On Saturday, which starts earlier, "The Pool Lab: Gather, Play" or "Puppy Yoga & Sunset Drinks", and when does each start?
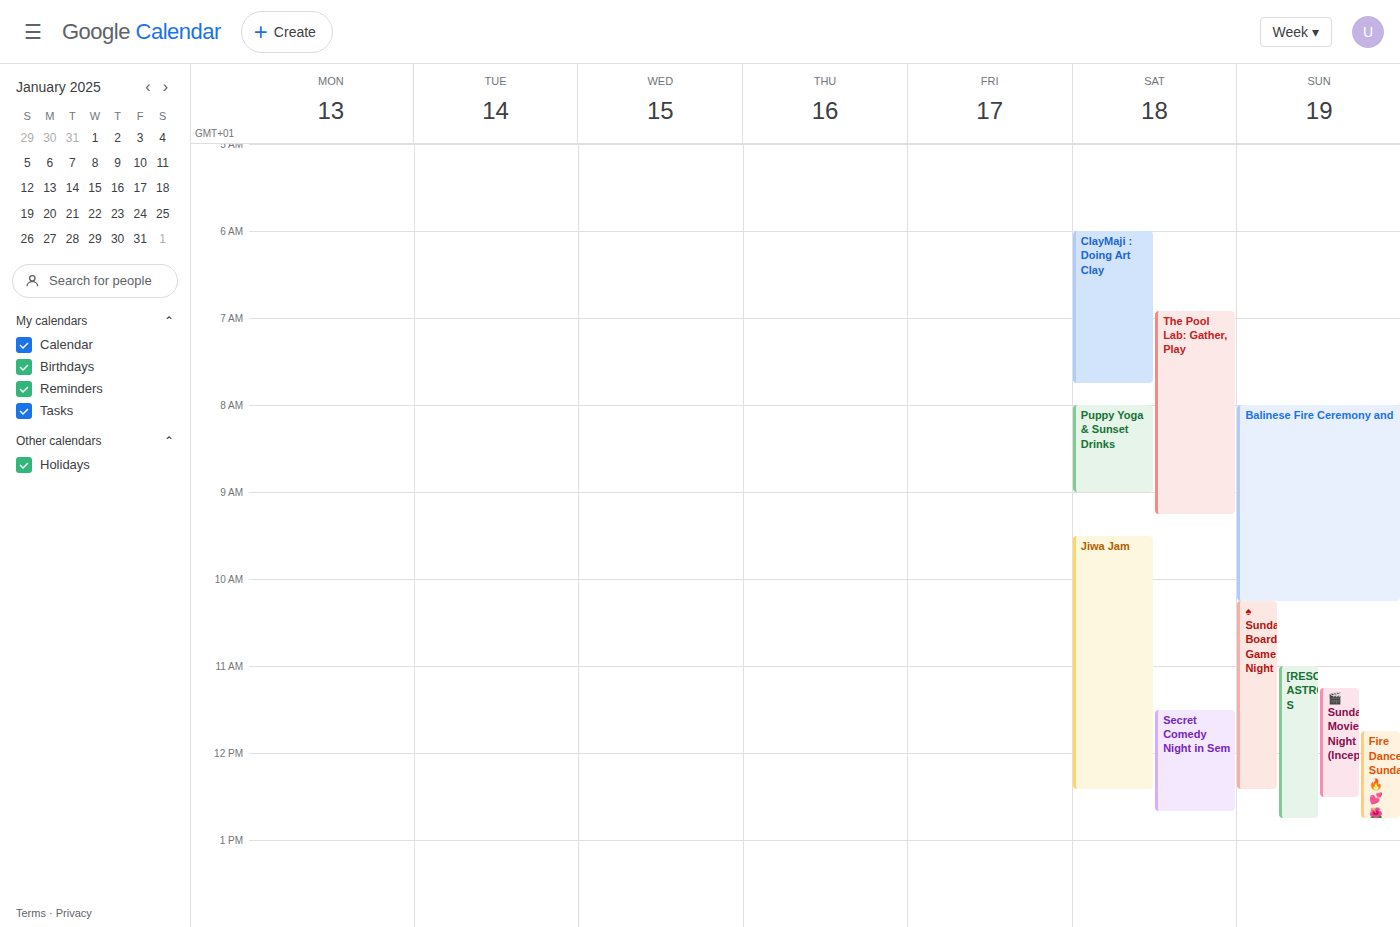
"The Pool Lab: Gather, Play" 6:55 AM; "Puppy Yoga & Sunset Drinks" 8:00 AM.